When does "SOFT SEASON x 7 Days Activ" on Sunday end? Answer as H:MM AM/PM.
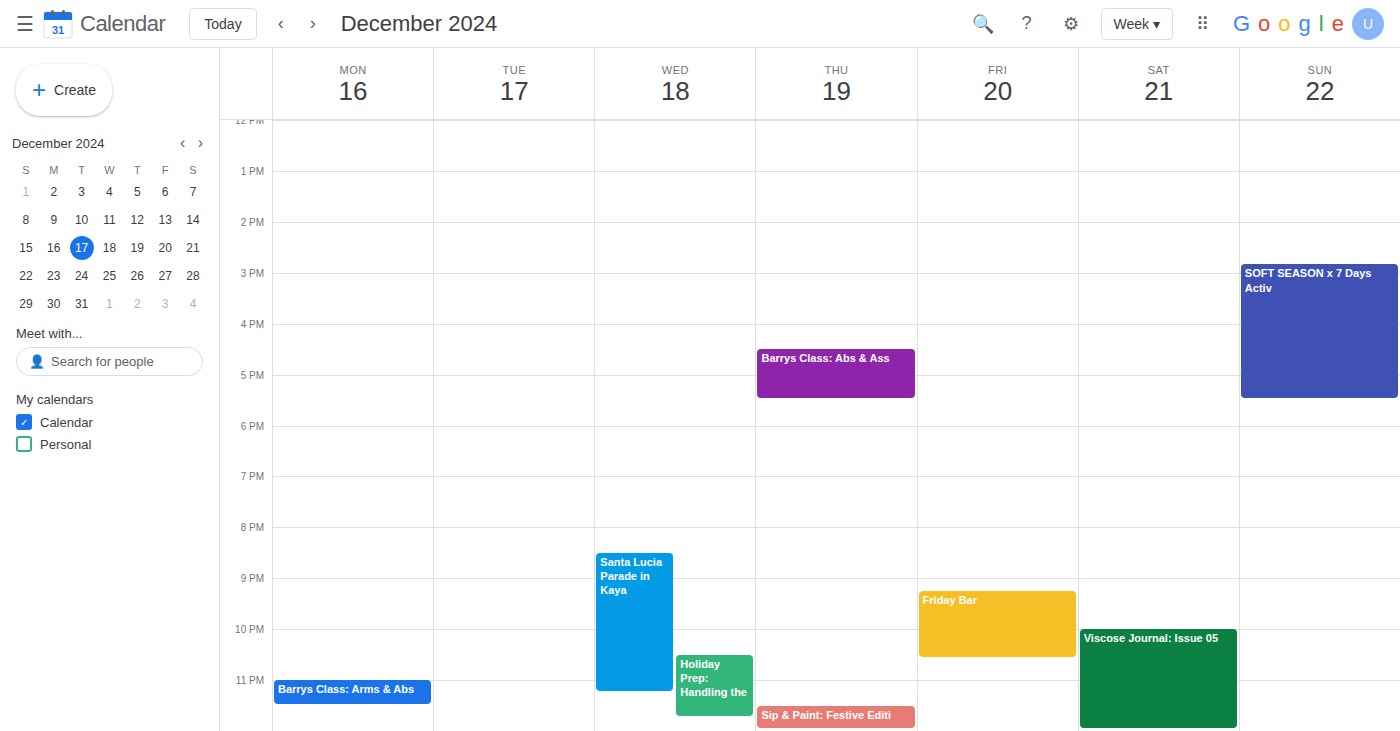
5:30 PM